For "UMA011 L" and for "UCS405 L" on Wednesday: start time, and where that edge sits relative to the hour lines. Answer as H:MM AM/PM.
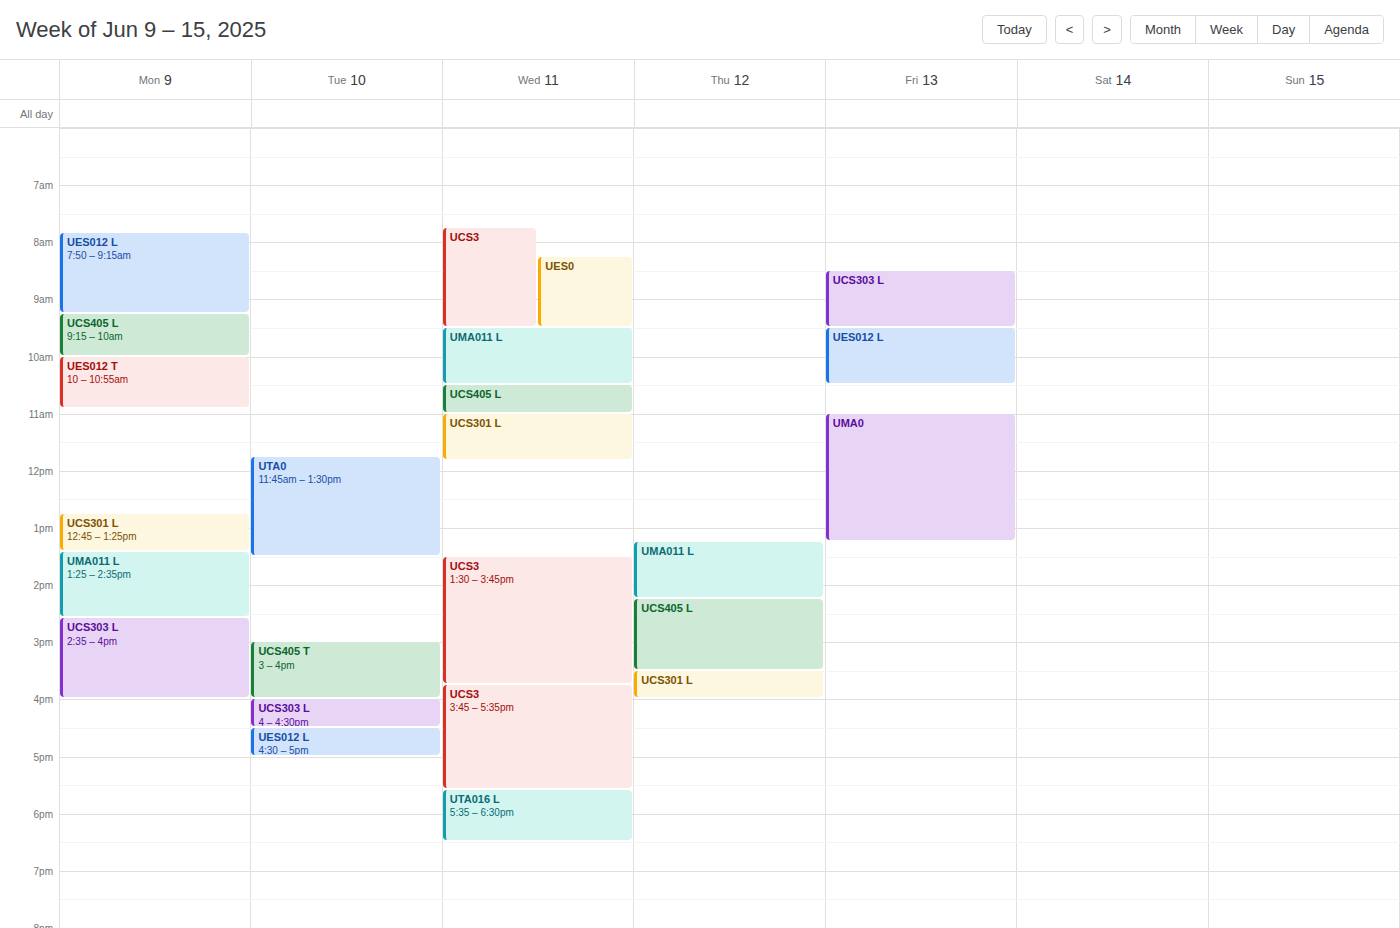
"UMA011 L": 9:30 AM, halfway between the 9 AM and 10 AM lines. "UCS405 L": 10:30 AM, halfway between the 10 AM and 11 AM lines.